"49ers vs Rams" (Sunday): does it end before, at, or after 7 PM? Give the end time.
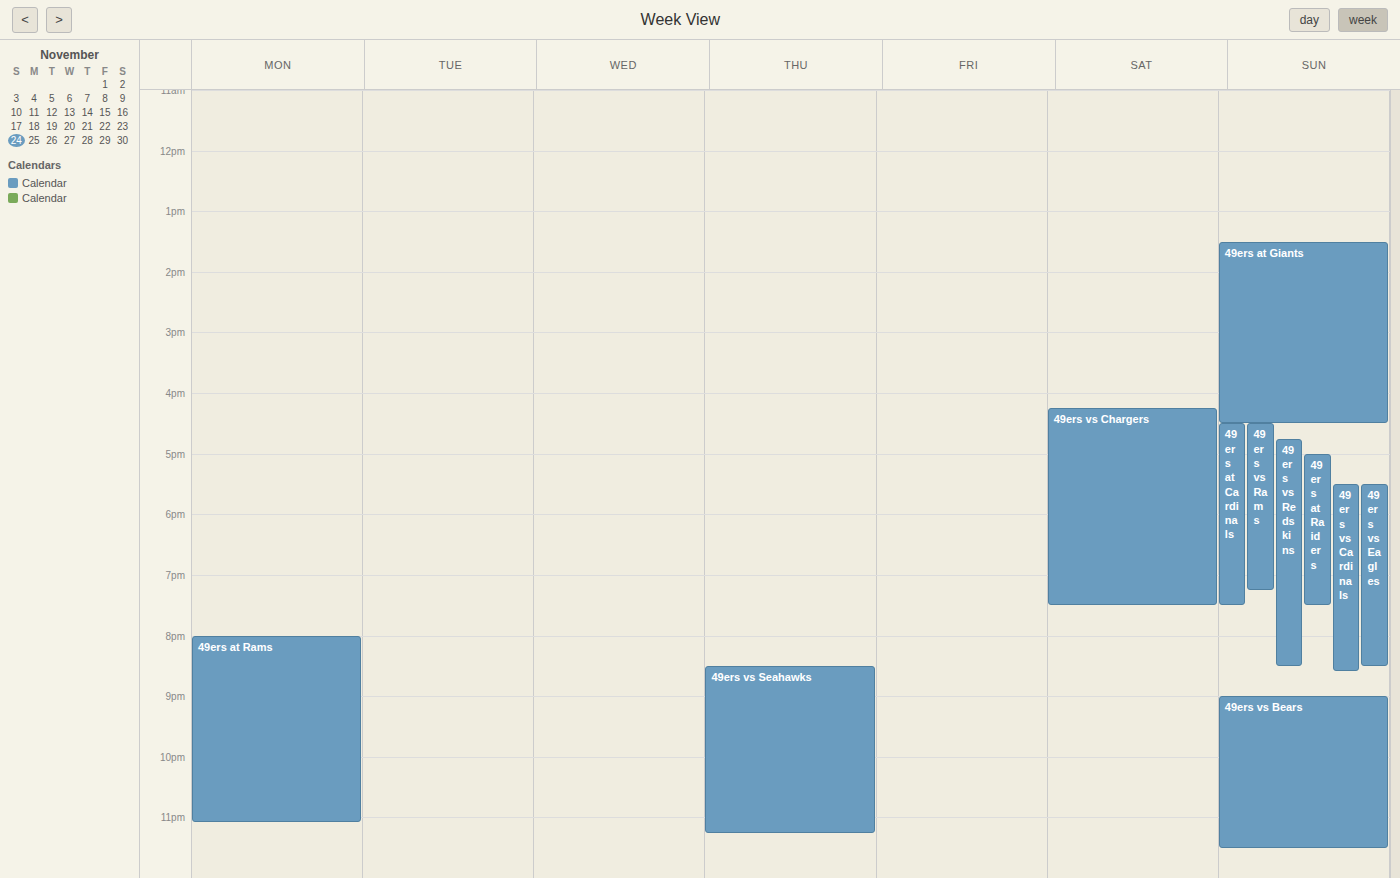
7:15 PM -- after 7 PM, 15 minutes below the 7 PM line.